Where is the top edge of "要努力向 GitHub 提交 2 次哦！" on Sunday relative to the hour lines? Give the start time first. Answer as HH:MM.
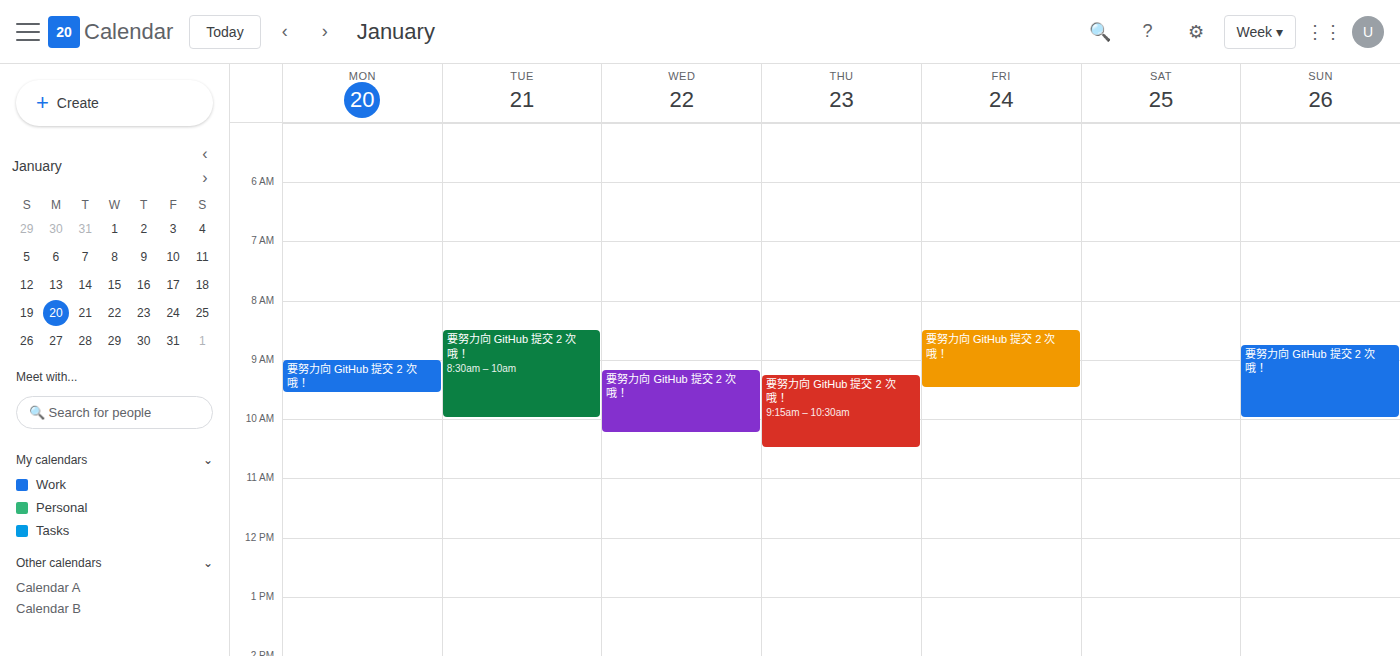
08:45 -- neither: three quarters of the way from the 08:00 line to the 09:00 line.